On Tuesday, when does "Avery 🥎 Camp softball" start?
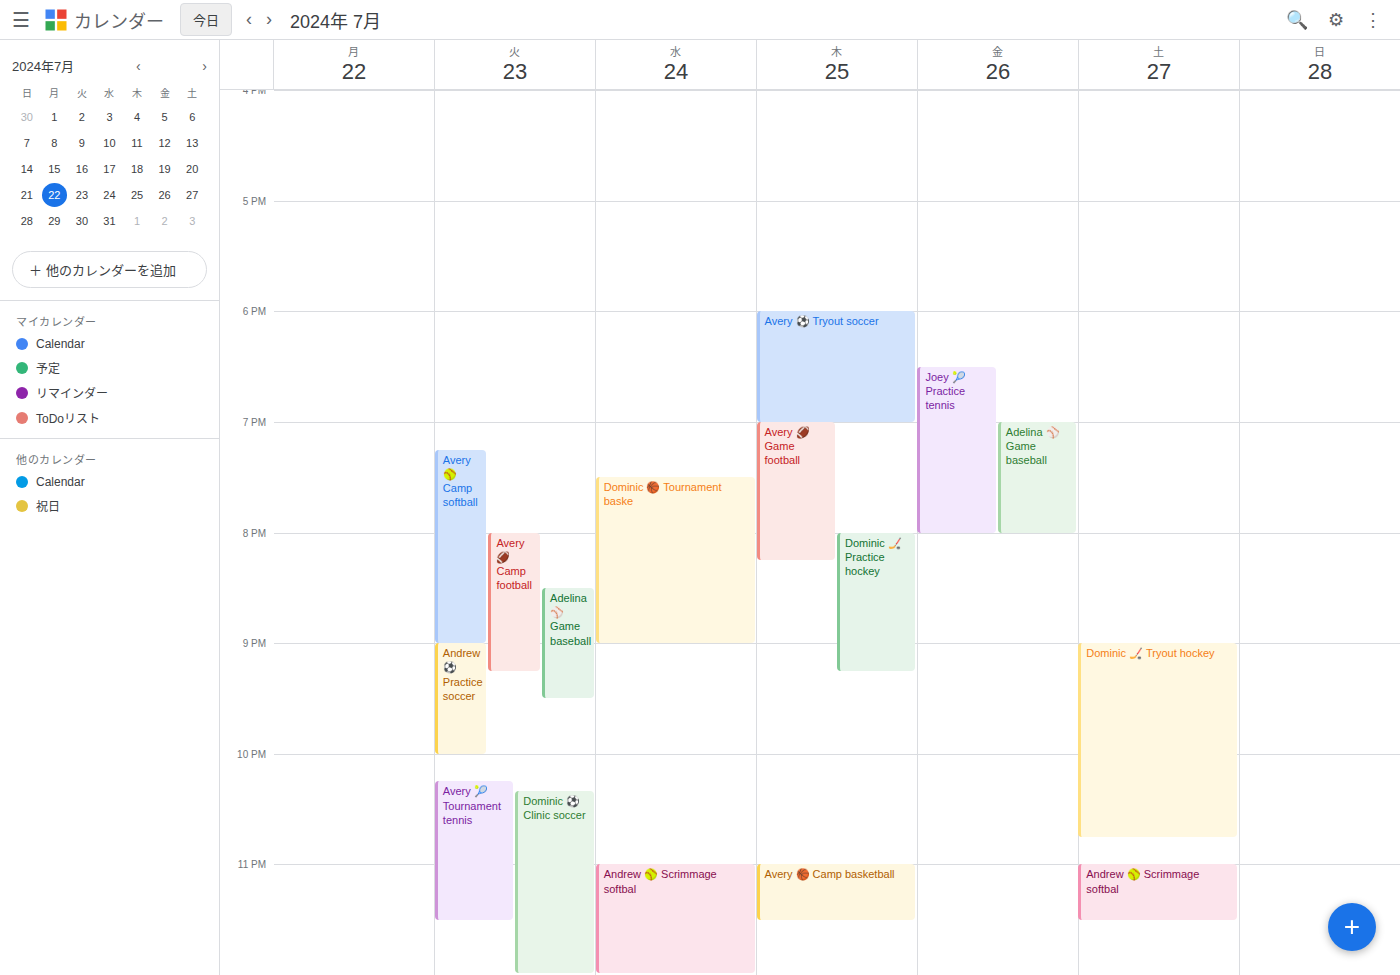
7:15 PM